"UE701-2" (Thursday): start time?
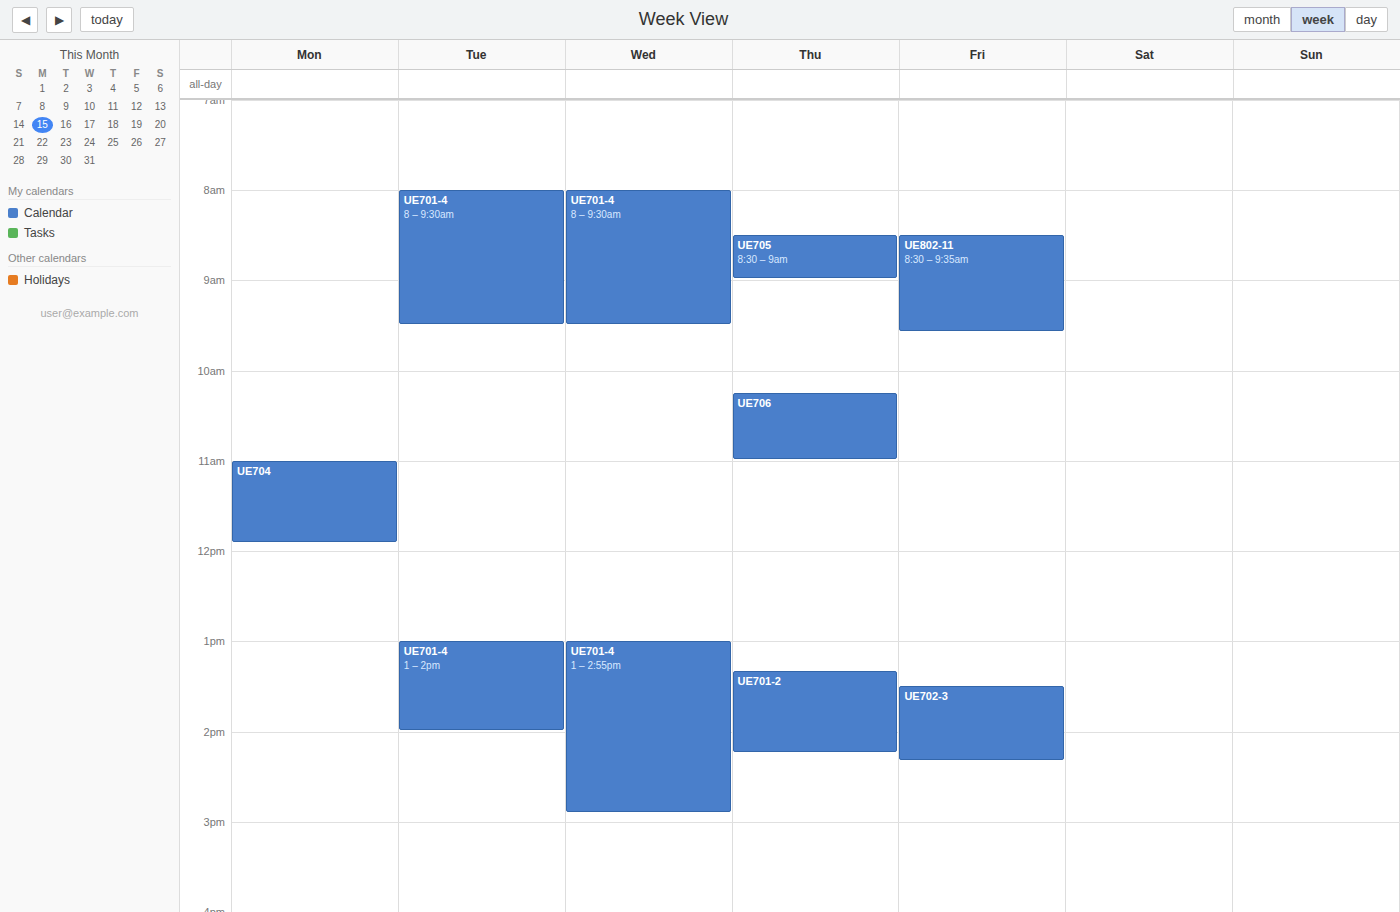
1:20 PM